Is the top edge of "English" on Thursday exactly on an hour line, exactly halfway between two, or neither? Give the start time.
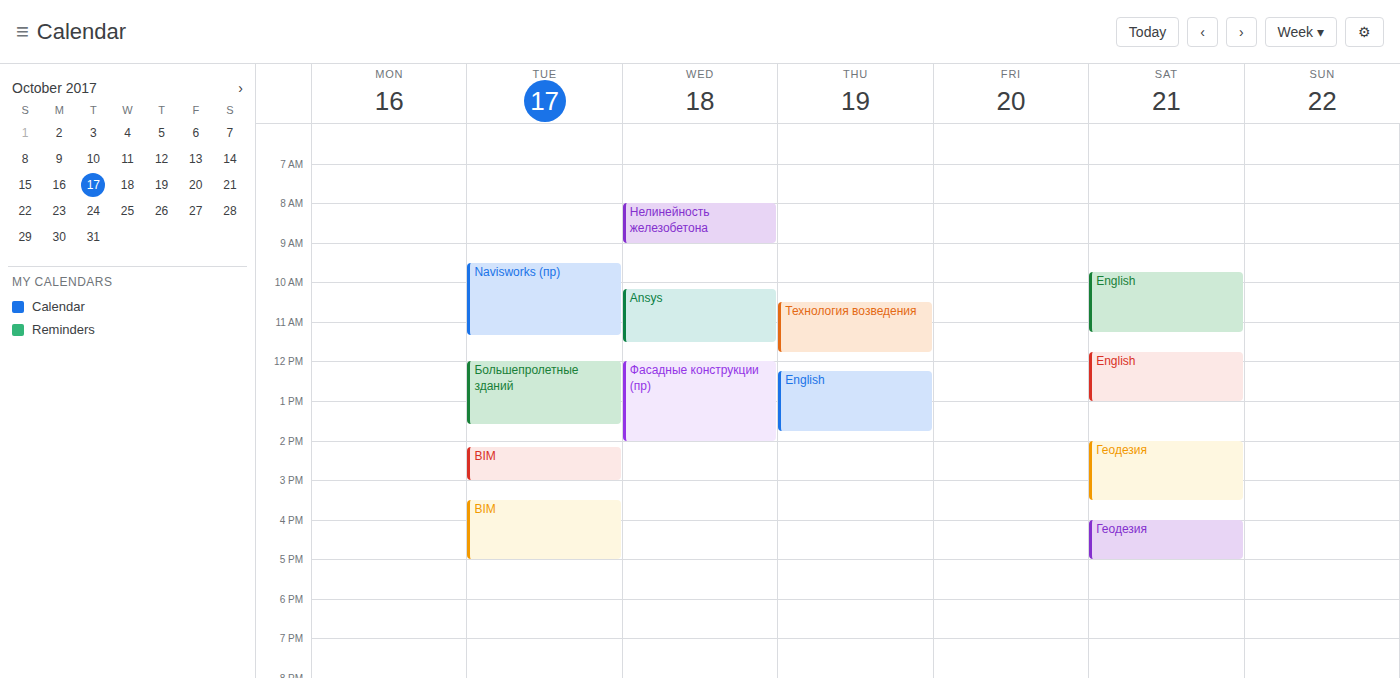
12:15 PM -- neither: a quarter of the way from the 12 PM line to the 1 PM line.